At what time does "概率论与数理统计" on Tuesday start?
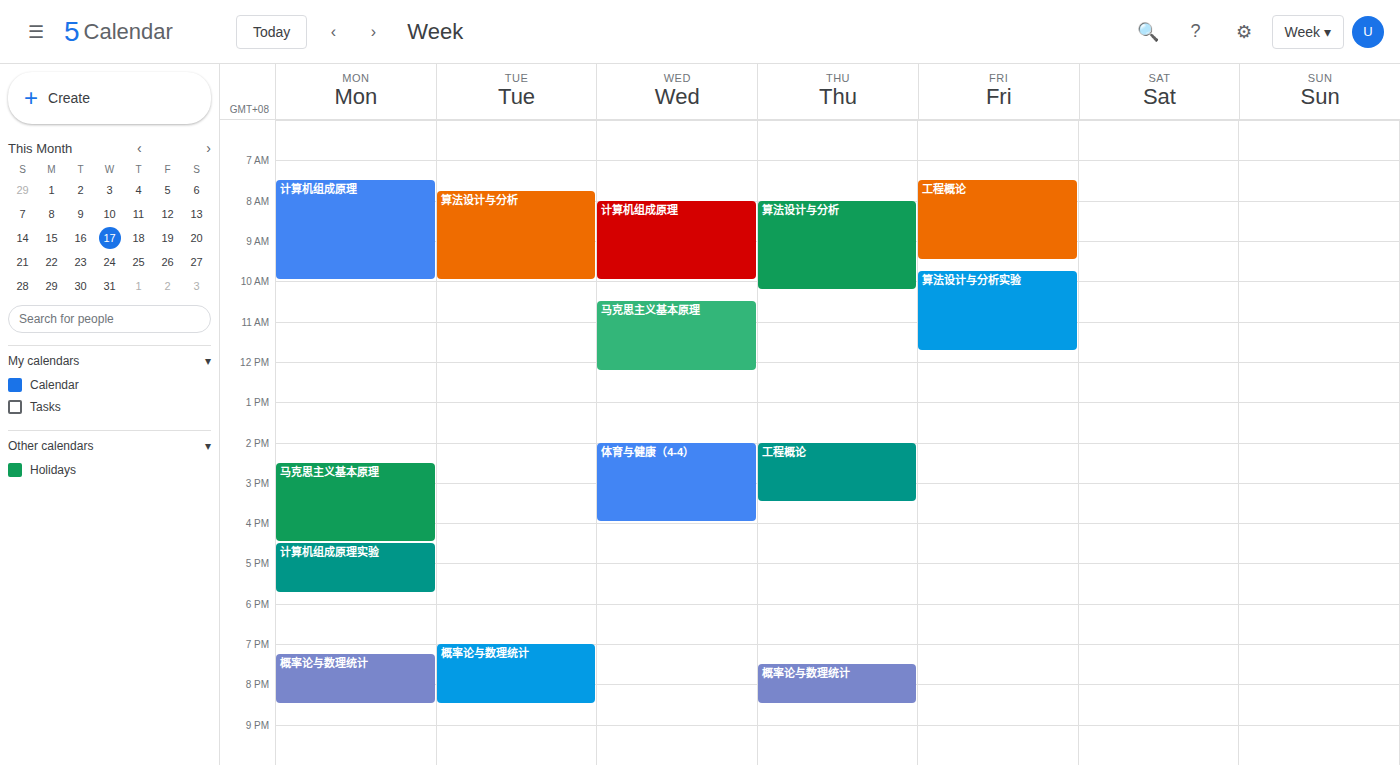
7:00 PM